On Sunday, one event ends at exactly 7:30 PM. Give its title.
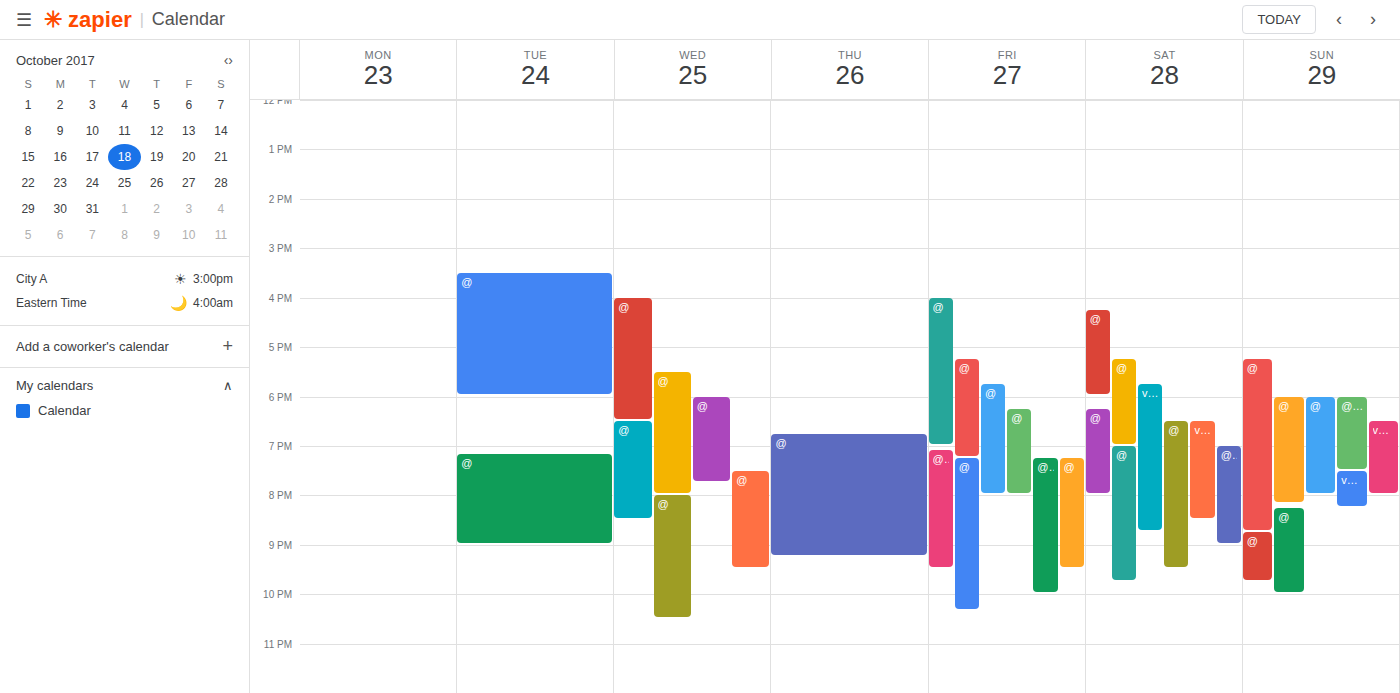
"@ Coventry Blaze"